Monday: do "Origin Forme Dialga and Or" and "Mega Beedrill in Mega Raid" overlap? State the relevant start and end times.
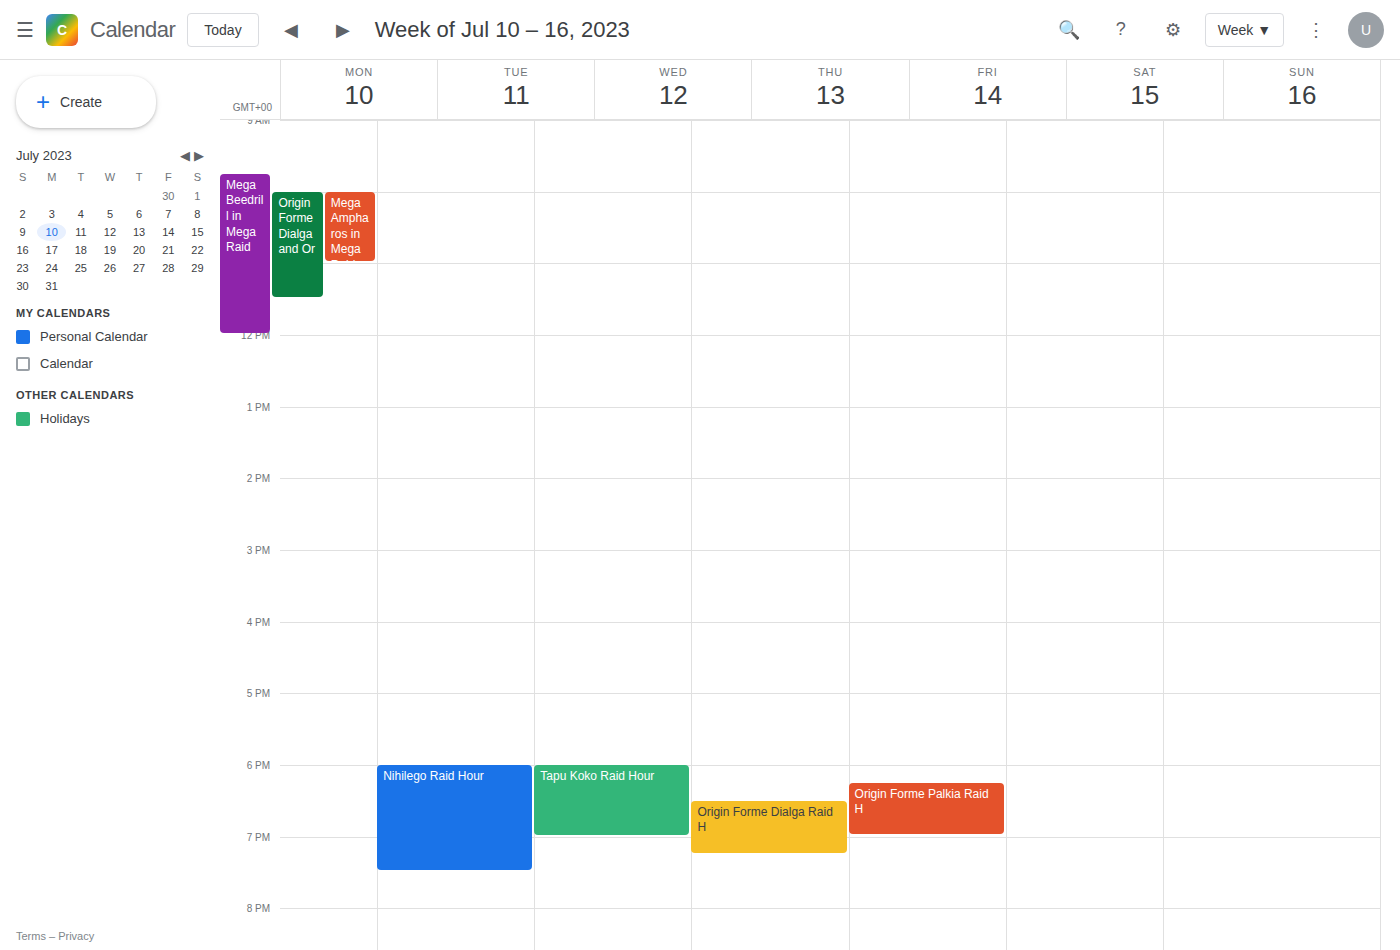
"Origin Forme Dialga and Or" runs 10:00 AM to 11:30 AM, inside "Mega Beedrill in Mega Raid" -- they overlap.